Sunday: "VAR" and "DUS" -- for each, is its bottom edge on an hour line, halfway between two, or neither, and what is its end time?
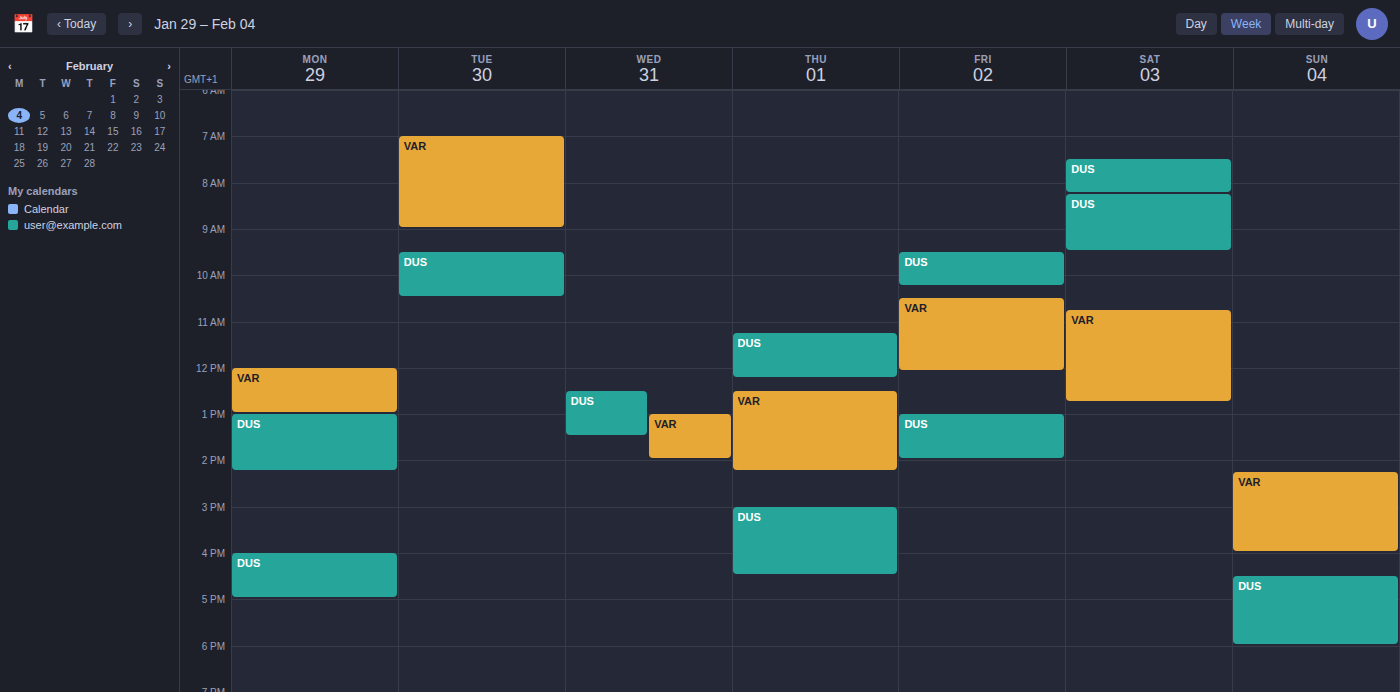
"VAR": 16:00, exactly on the 16:00 line. "DUS": 18:00, exactly on the 18:00 line.